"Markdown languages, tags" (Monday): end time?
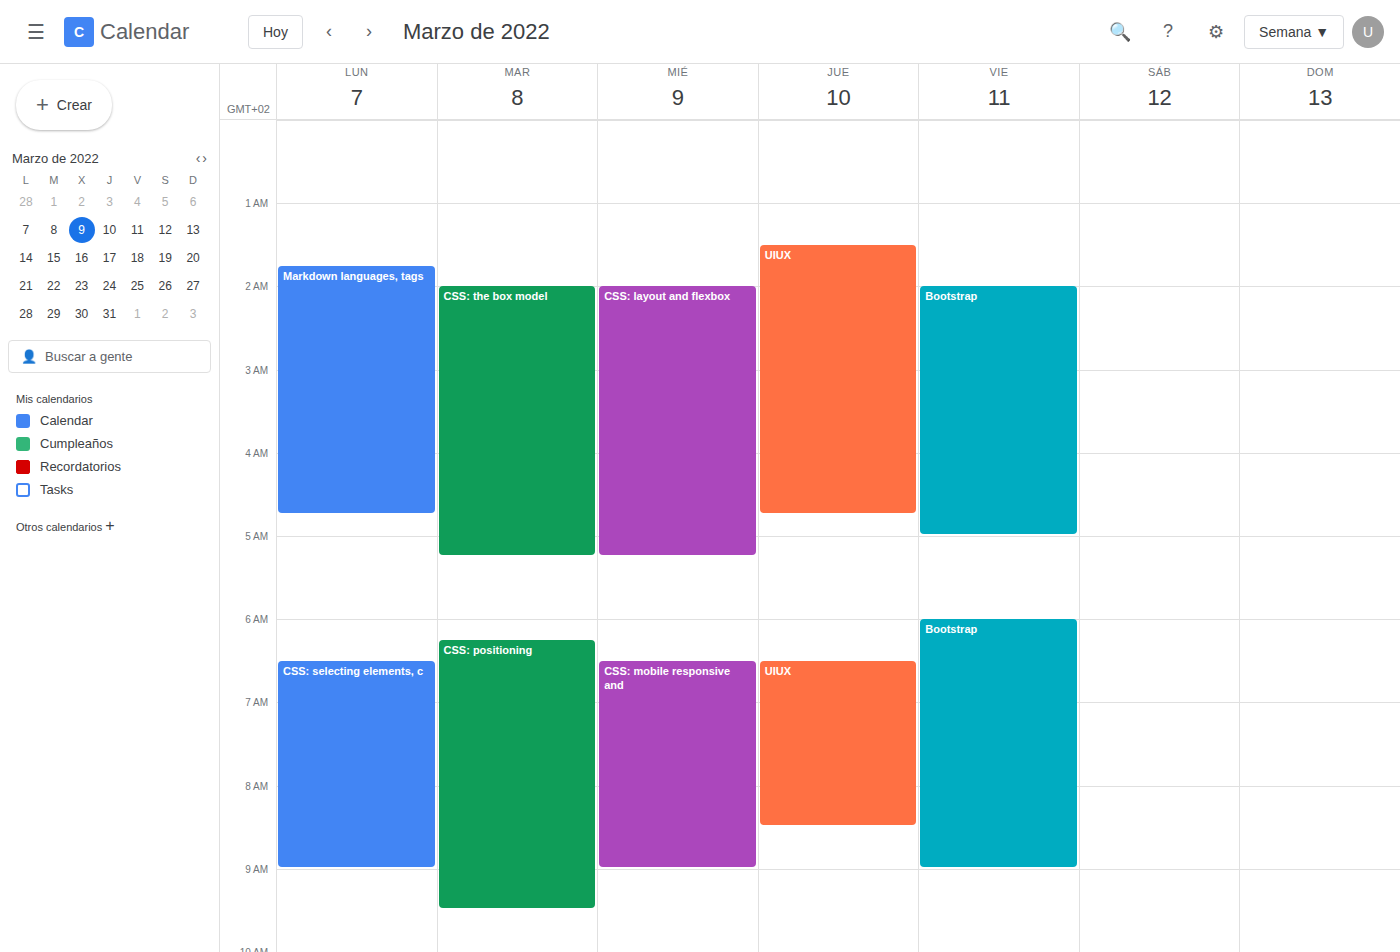
4:45 AM